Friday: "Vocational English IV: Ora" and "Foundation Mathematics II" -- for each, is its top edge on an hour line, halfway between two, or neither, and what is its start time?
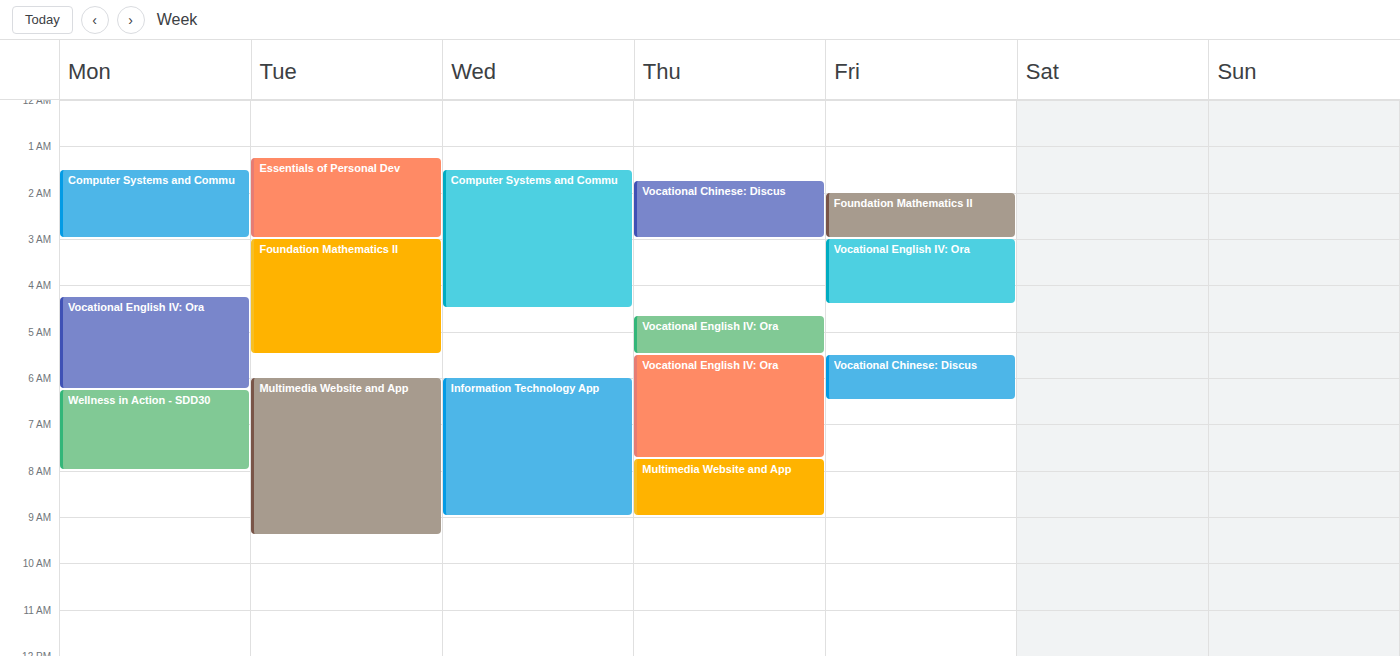
"Vocational English IV: Ora": 3:00 AM, exactly on the 3 AM line. "Foundation Mathematics II": 2:00 AM, exactly on the 2 AM line.